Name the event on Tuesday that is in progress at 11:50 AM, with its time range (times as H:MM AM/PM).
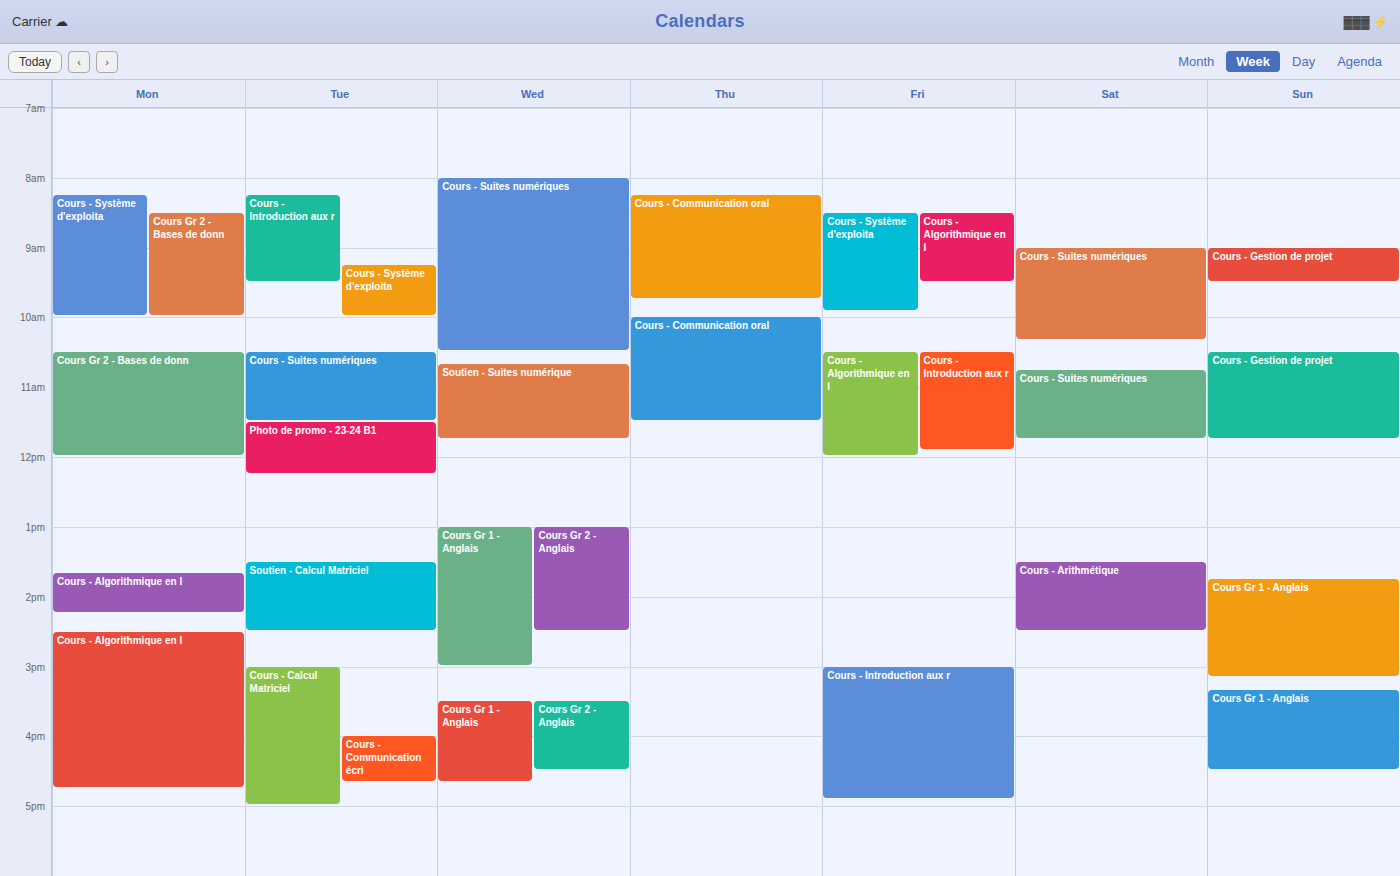
"Photo de promo - 23-24 B1", 11:30 AM to 12:15 PM